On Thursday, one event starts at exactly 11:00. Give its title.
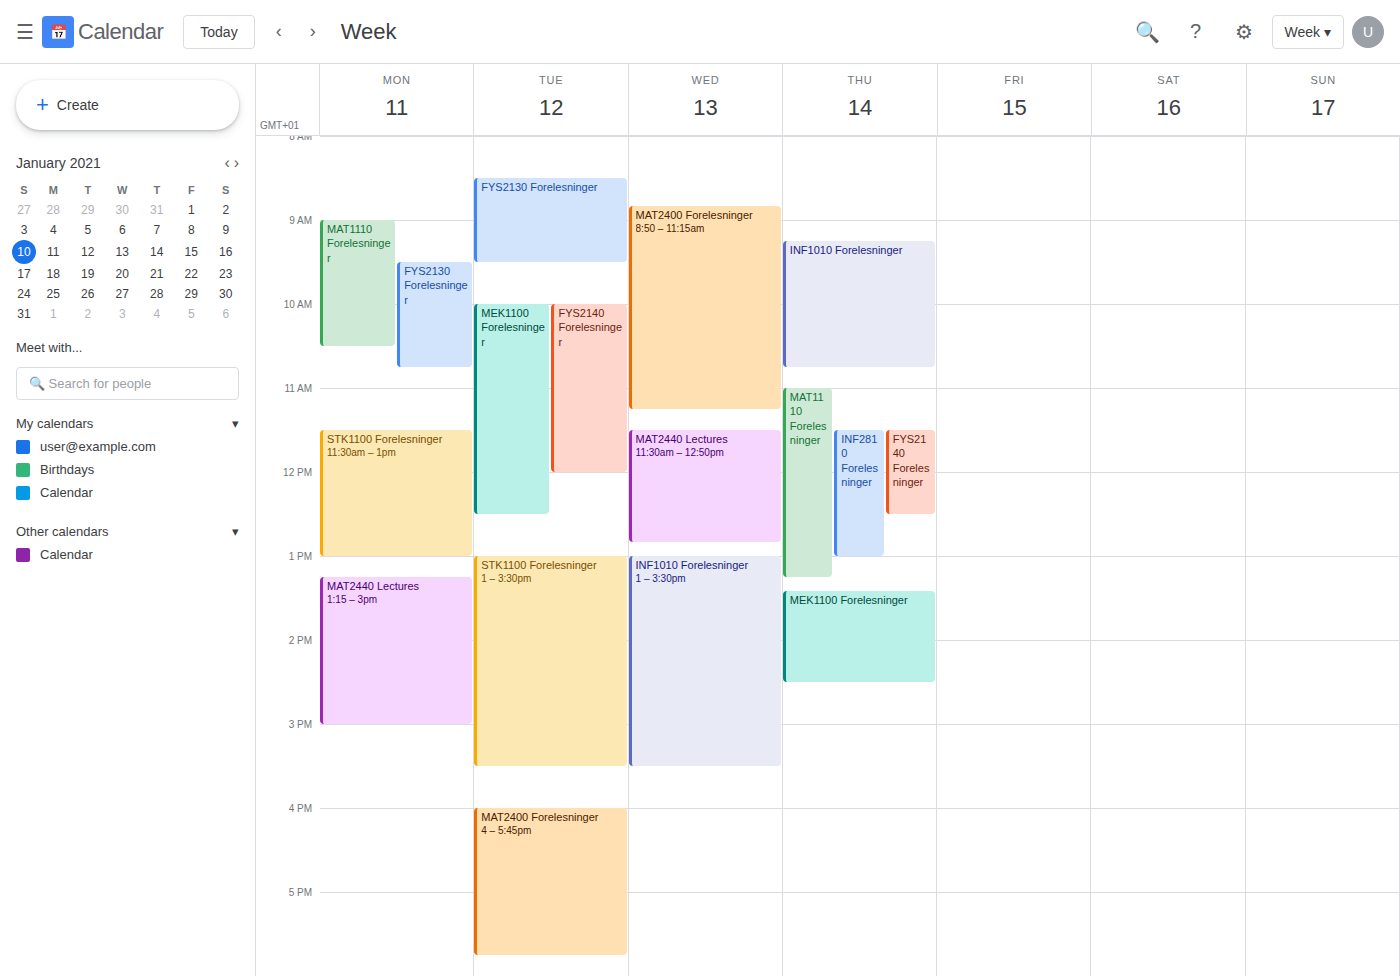
"MAT1110 Forelesninger"